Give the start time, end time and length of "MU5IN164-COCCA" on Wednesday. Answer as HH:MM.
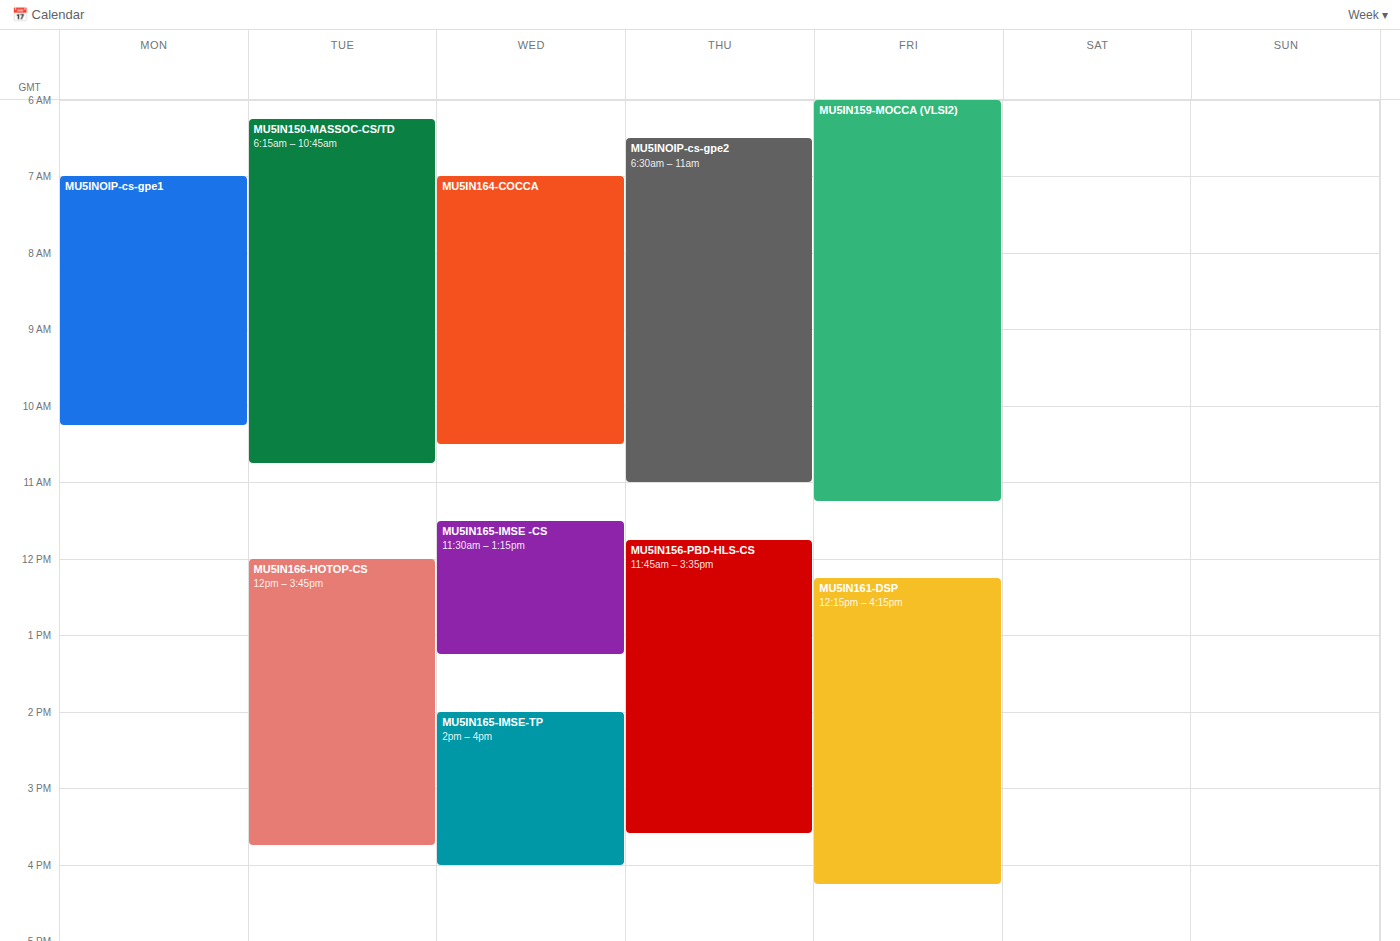
07:00 to 10:30, 3 hours 30 minutes